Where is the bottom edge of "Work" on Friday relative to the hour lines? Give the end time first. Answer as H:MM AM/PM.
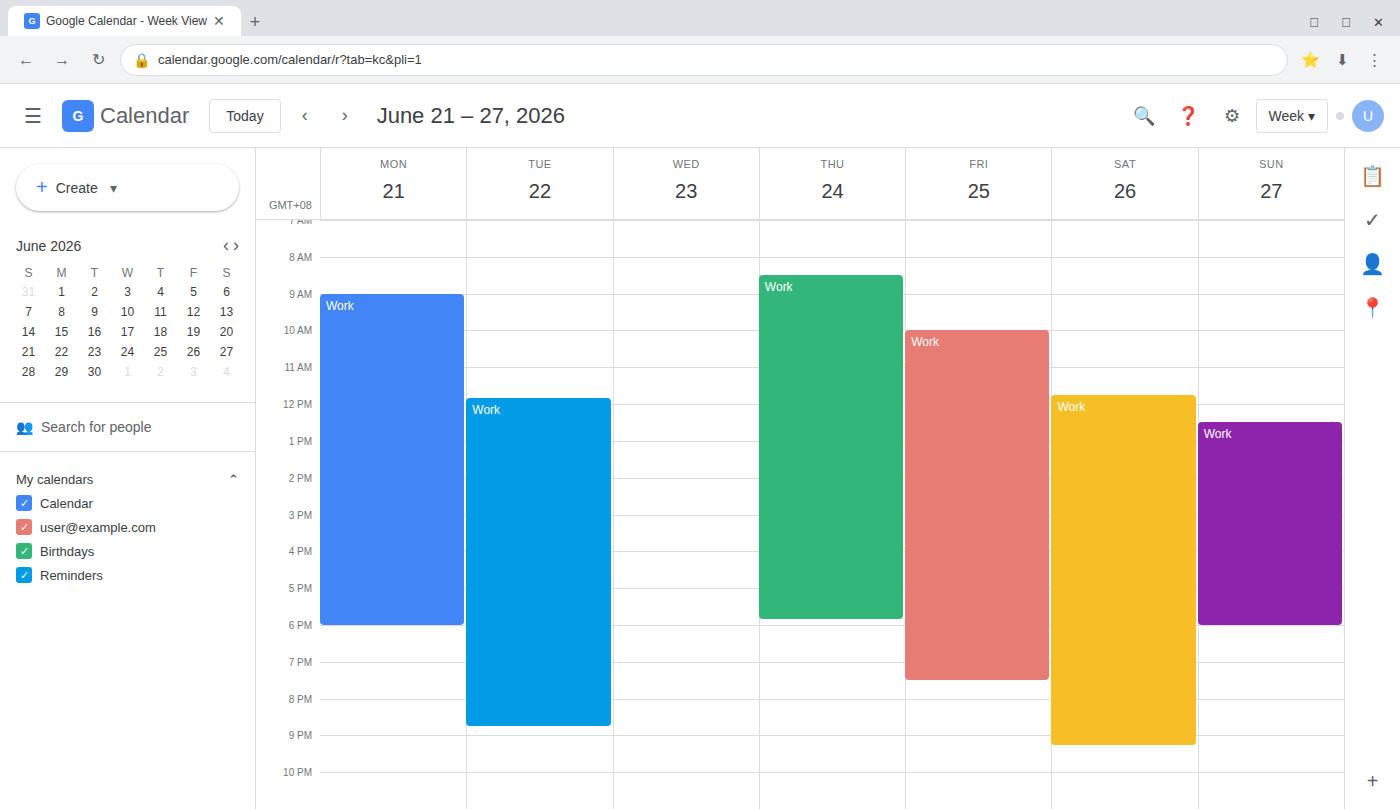
7:30 PM -- halfway between the 7 PM and 8 PM lines.